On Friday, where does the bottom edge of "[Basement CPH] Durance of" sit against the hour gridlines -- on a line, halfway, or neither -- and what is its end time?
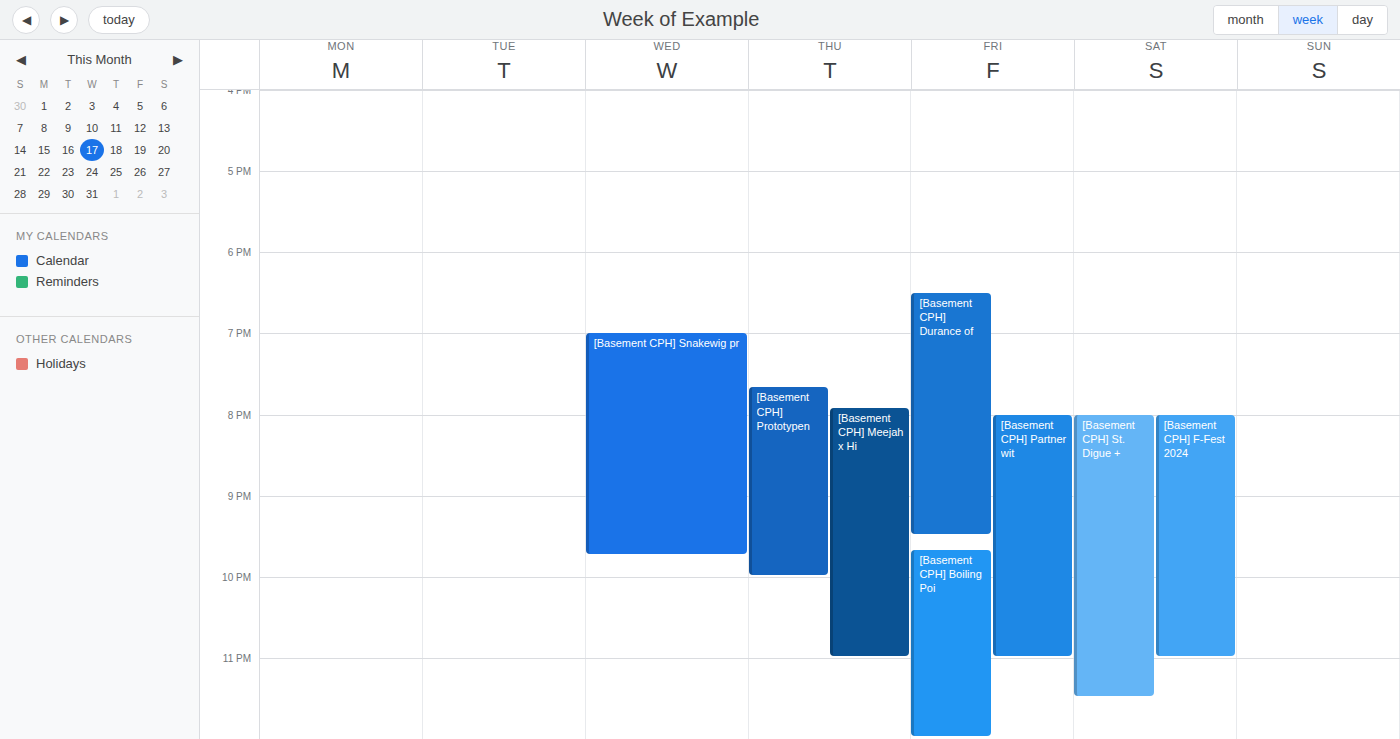
9:30 PM -- halfway between the 9 PM and 10 PM lines.